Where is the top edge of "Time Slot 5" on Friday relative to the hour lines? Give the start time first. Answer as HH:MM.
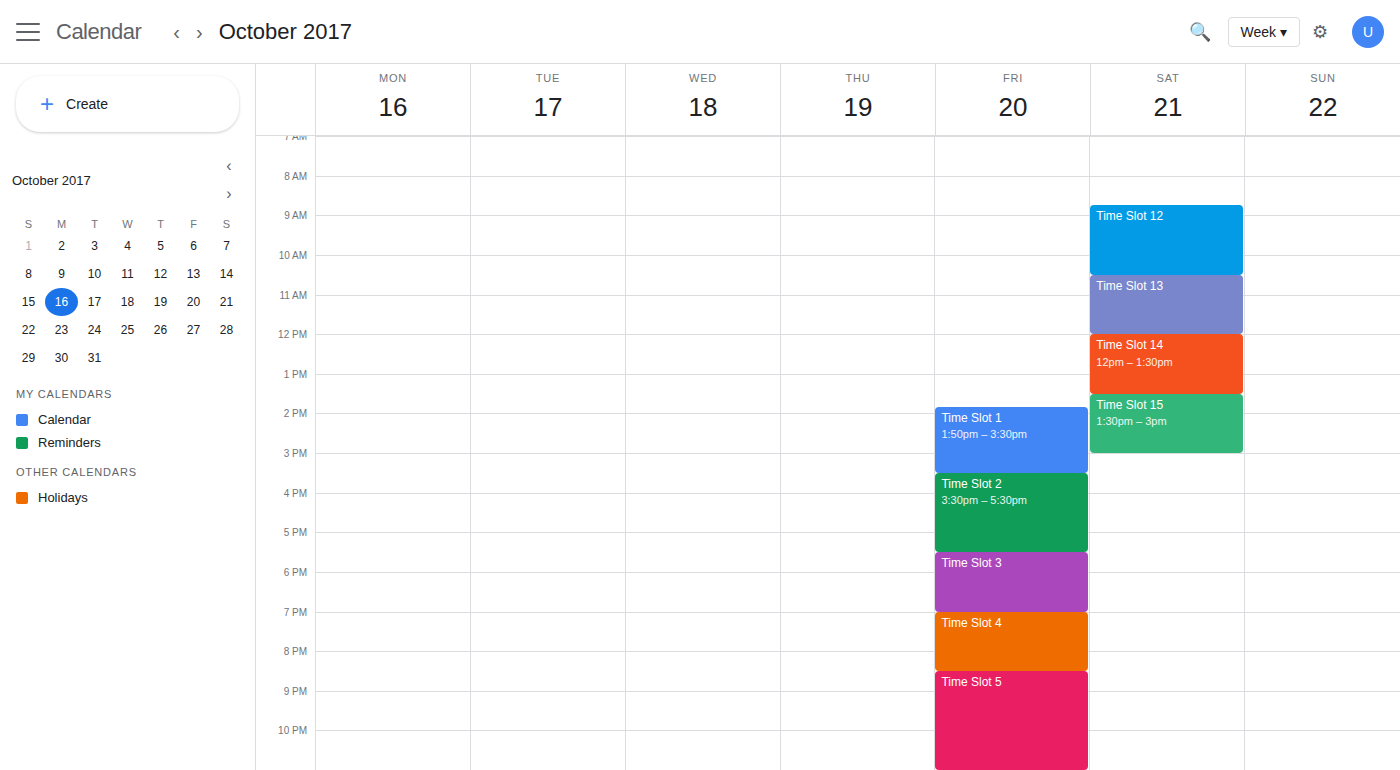
20:30 -- halfway between the 20:00 and 21:00 lines.